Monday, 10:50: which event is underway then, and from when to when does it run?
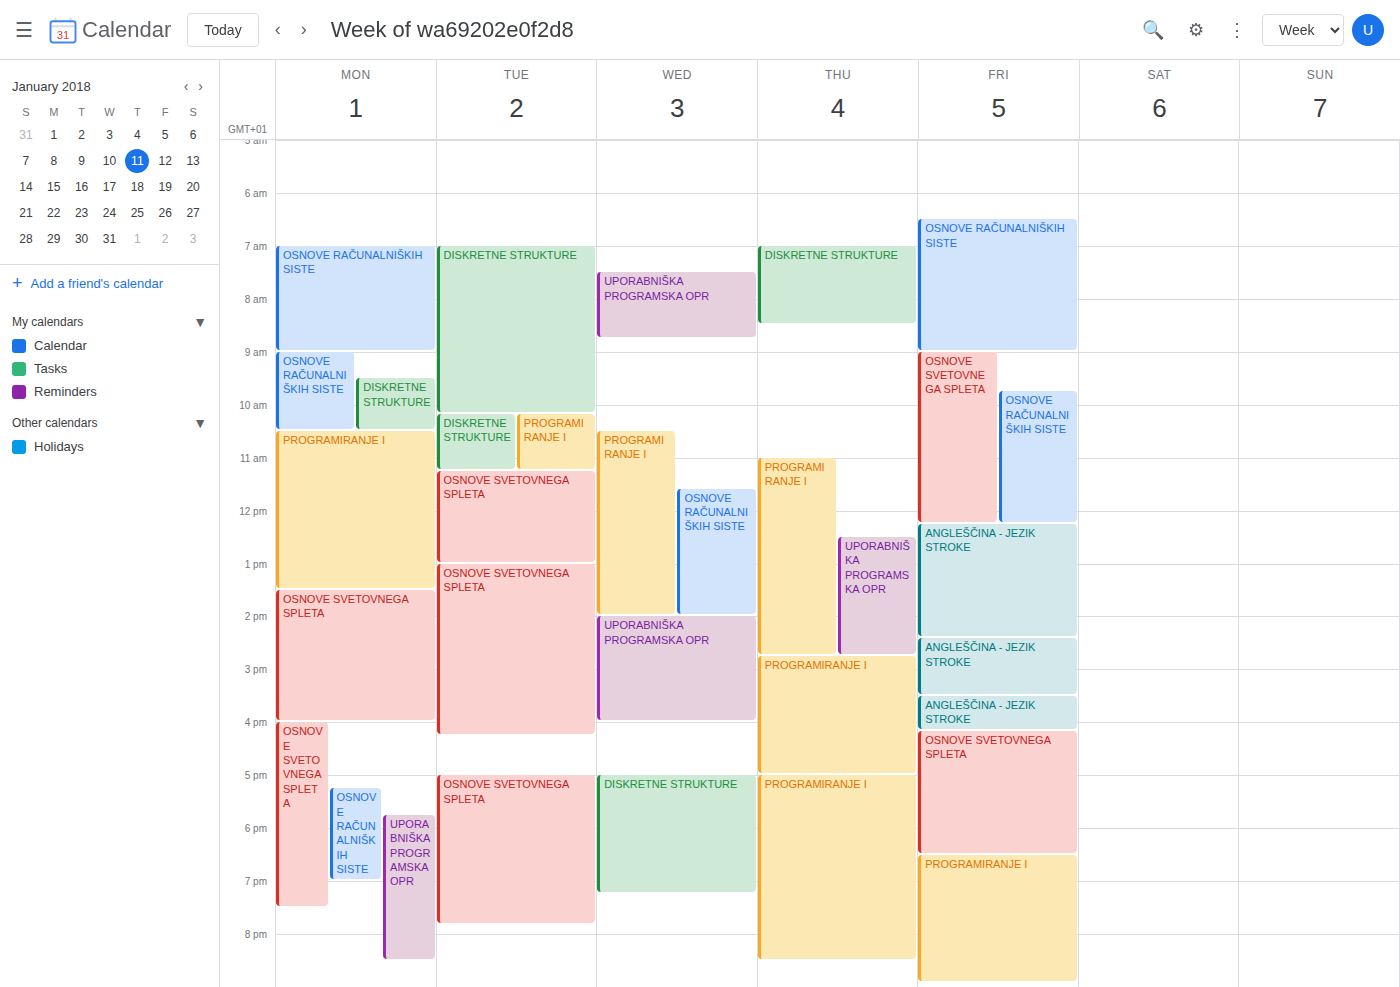
"PROGRAMIRANJE I", 10:30 to 13:30